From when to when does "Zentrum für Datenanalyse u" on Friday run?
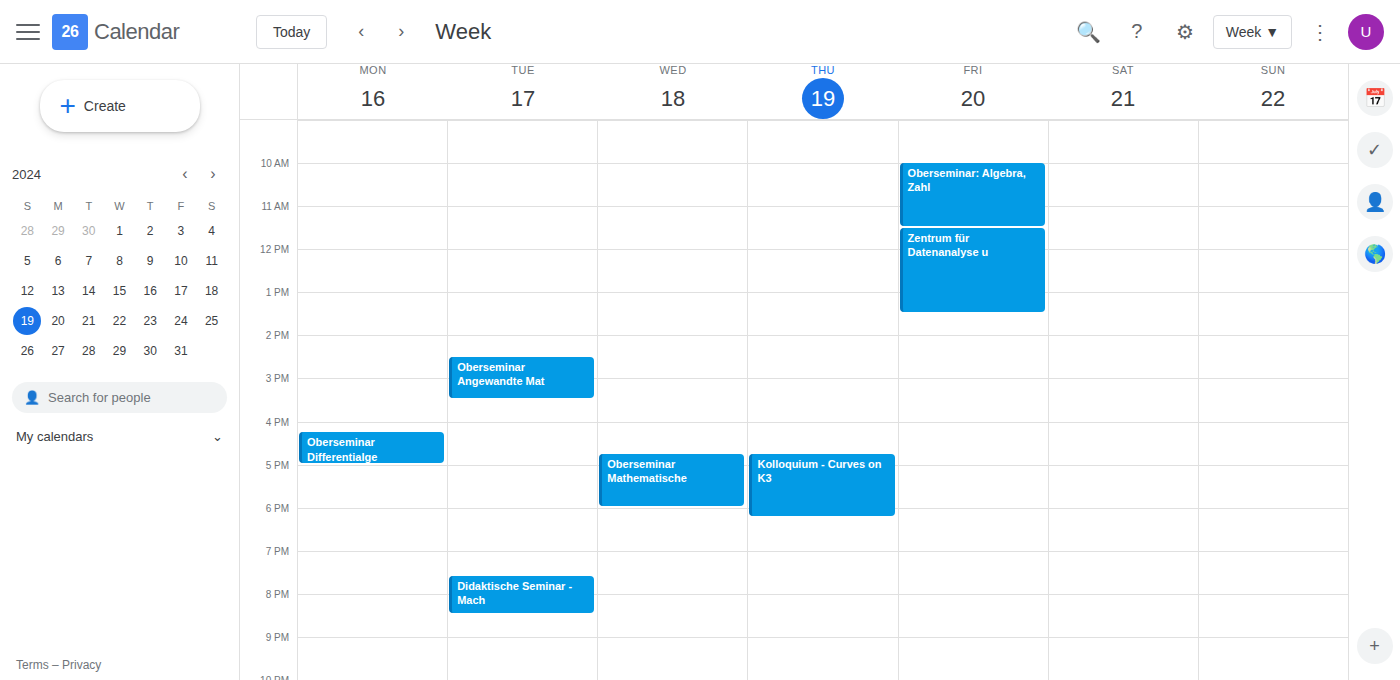
11:30 AM to 1:30 PM